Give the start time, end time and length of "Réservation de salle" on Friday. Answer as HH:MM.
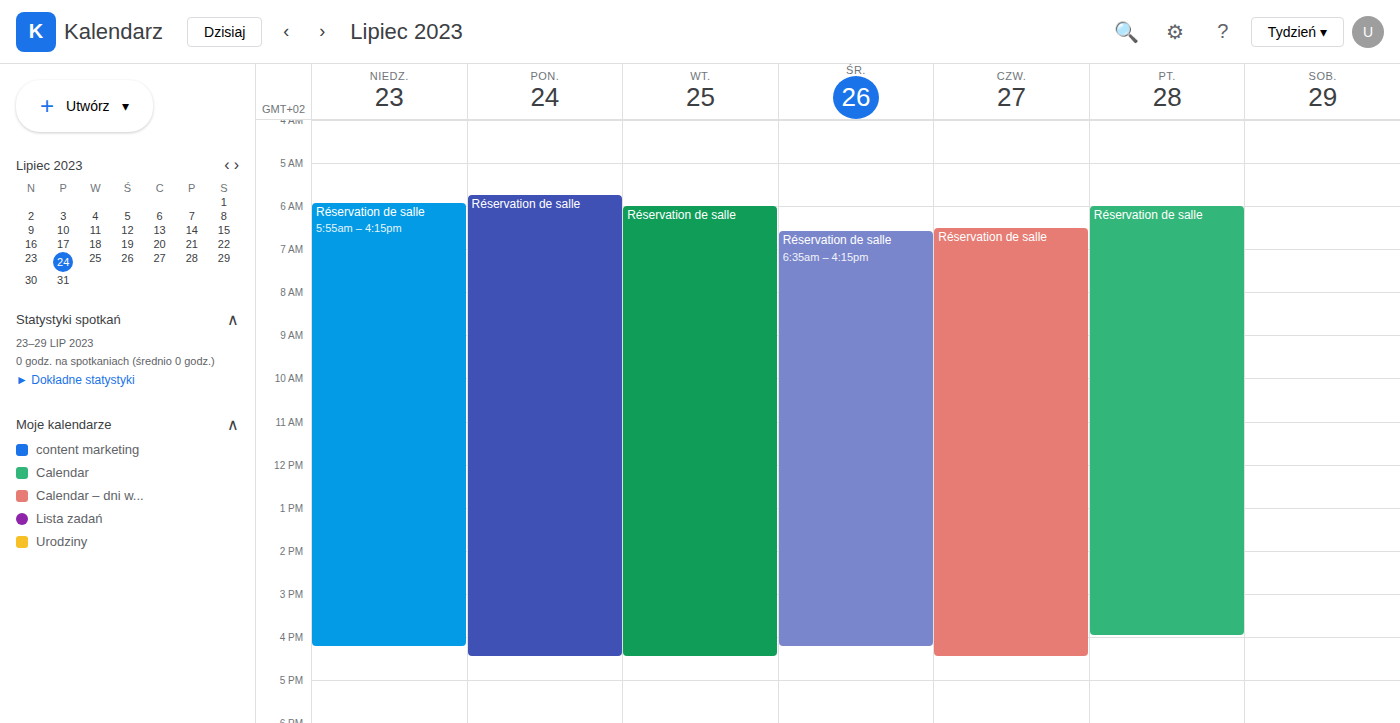
06:00 to 16:00, 10 hours